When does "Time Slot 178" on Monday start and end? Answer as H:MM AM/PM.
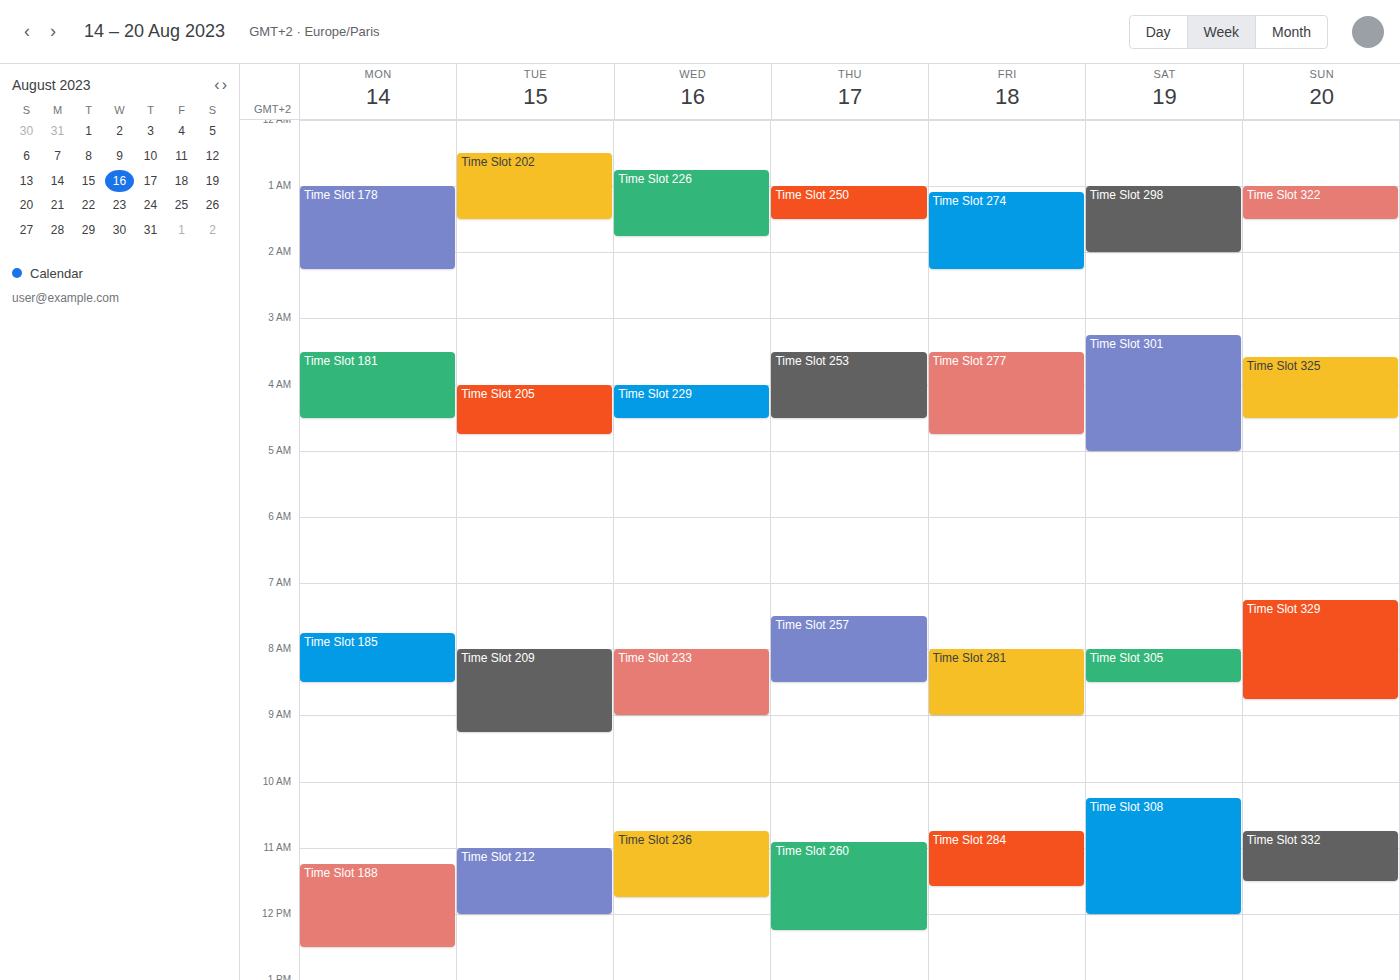
1:00 AM to 2:15 AM